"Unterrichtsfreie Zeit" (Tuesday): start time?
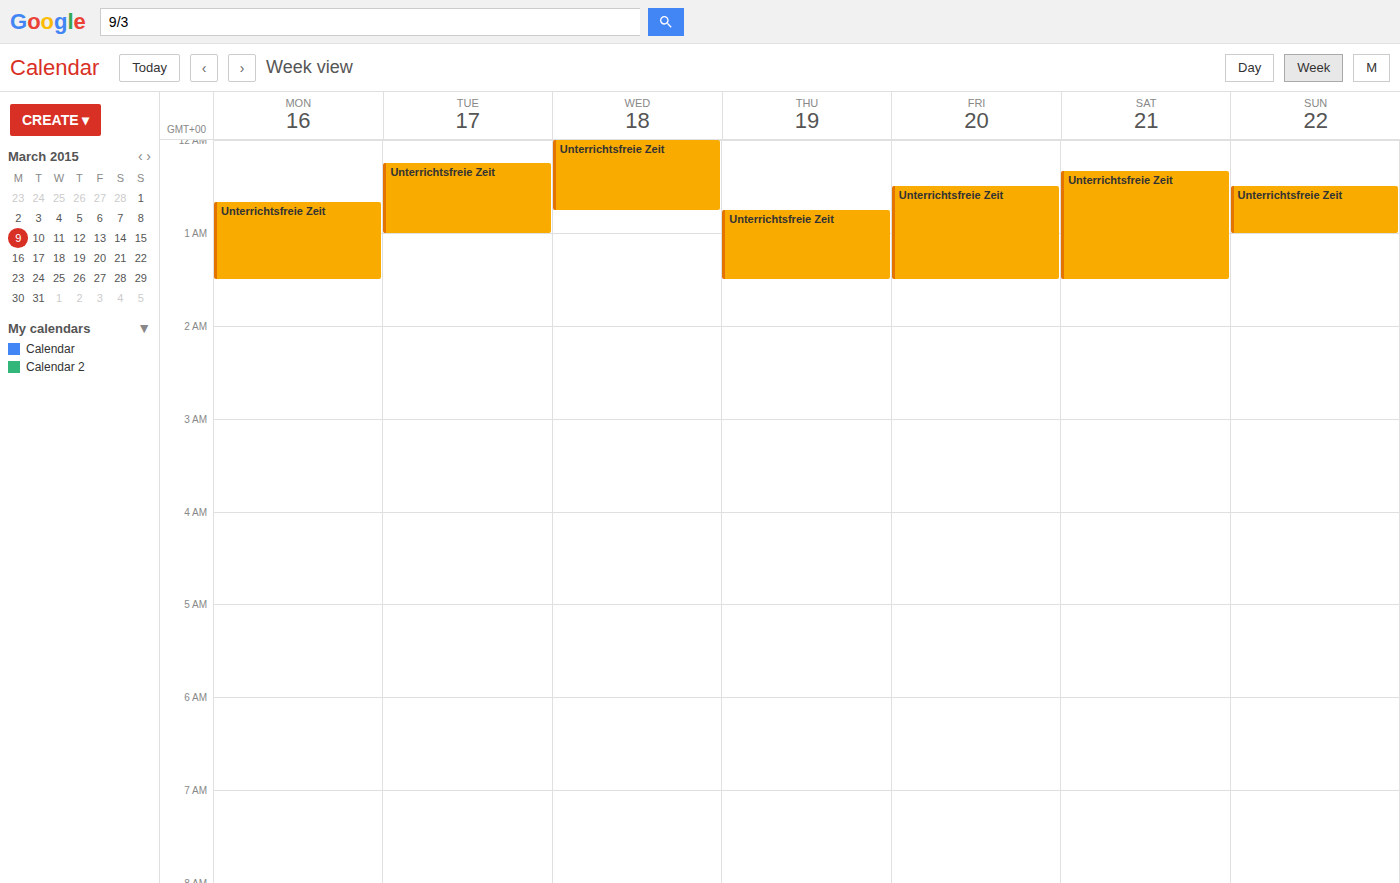
12:15 AM